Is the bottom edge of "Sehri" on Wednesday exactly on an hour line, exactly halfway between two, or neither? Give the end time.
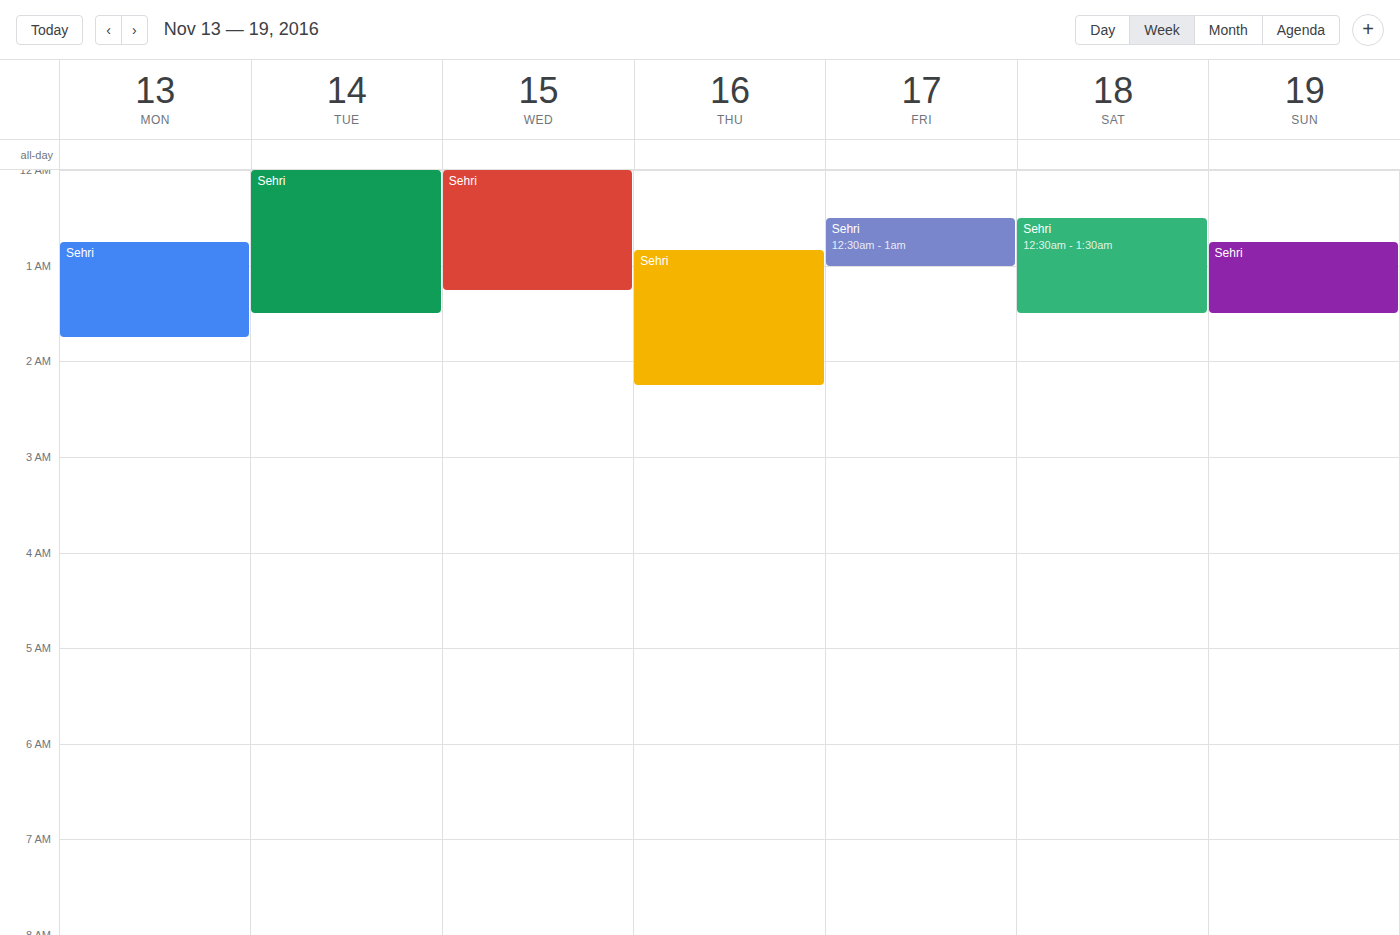
1:15 AM -- neither: a quarter of the way from the 1 AM line to the 2 AM line.